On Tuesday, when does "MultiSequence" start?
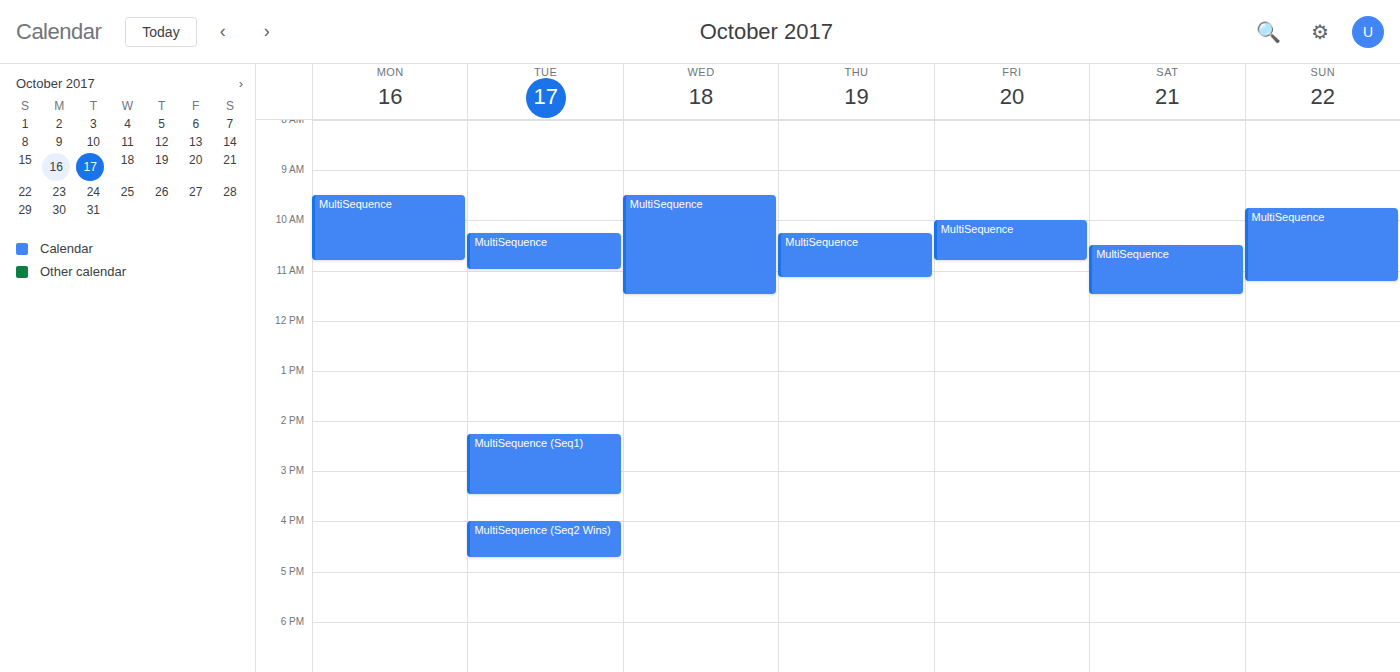
10:15 AM